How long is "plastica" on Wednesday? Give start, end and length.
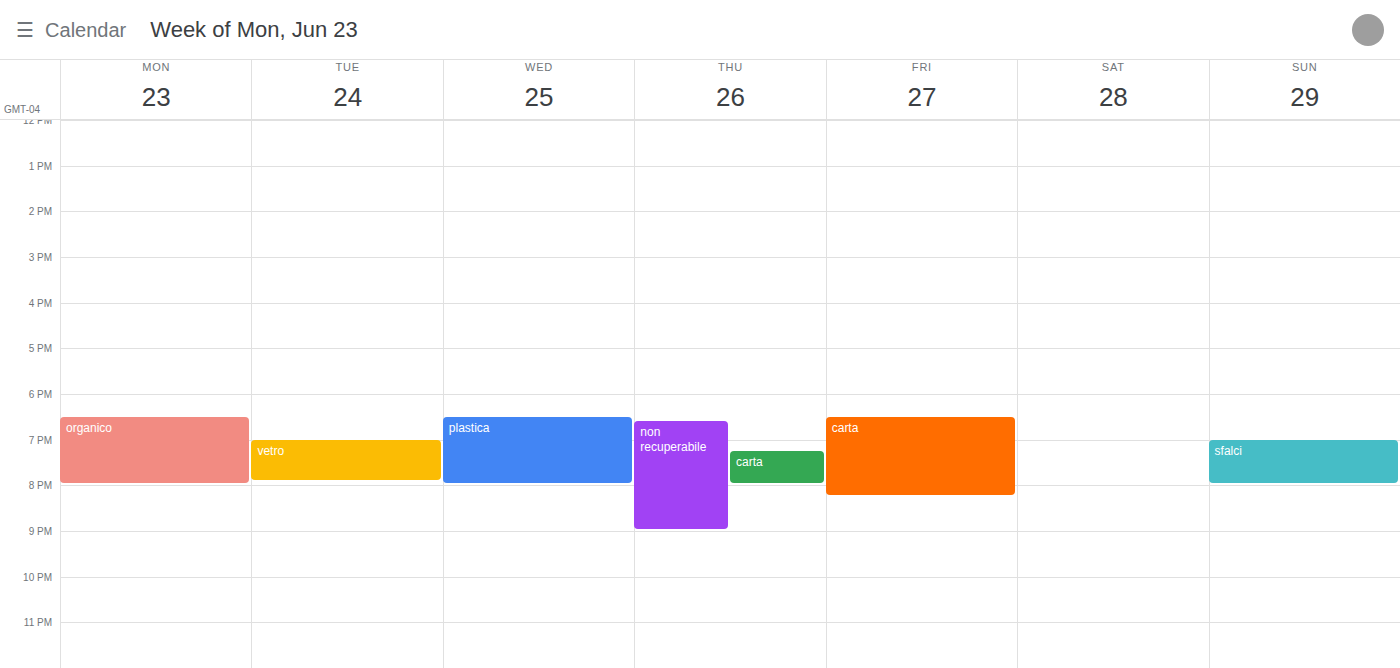
6:30 PM to 8:00 PM, 1 hour 30 minutes